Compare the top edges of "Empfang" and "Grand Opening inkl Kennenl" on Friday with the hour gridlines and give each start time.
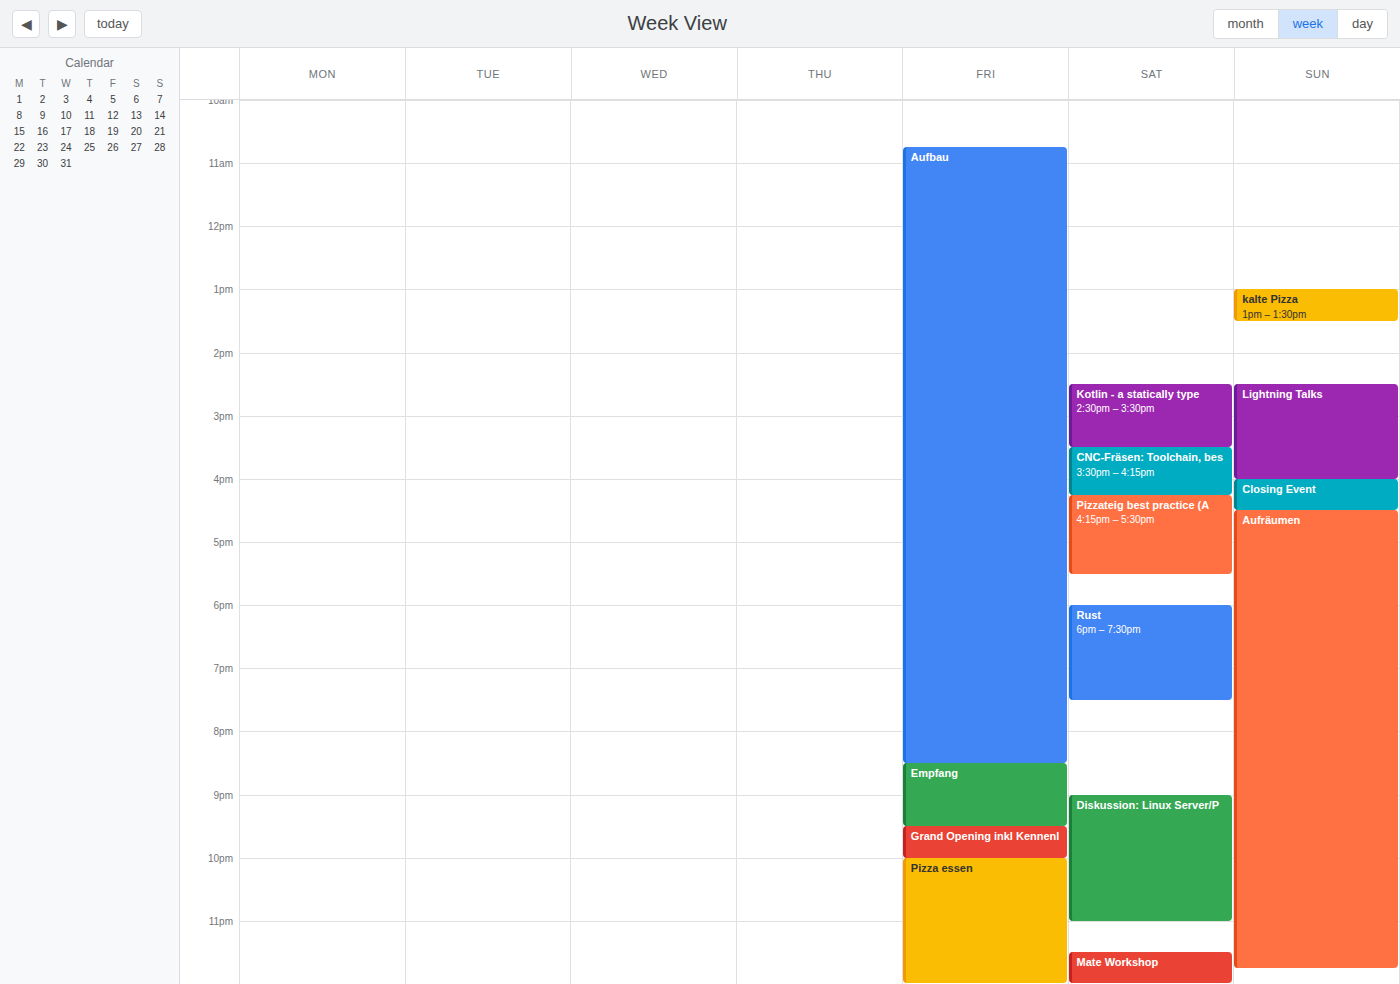
"Empfang": 8:30 PM, halfway between the 8 PM and 9 PM lines. "Grand Opening inkl Kennenl": 9:30 PM, halfway between the 9 PM and 10 PM lines.